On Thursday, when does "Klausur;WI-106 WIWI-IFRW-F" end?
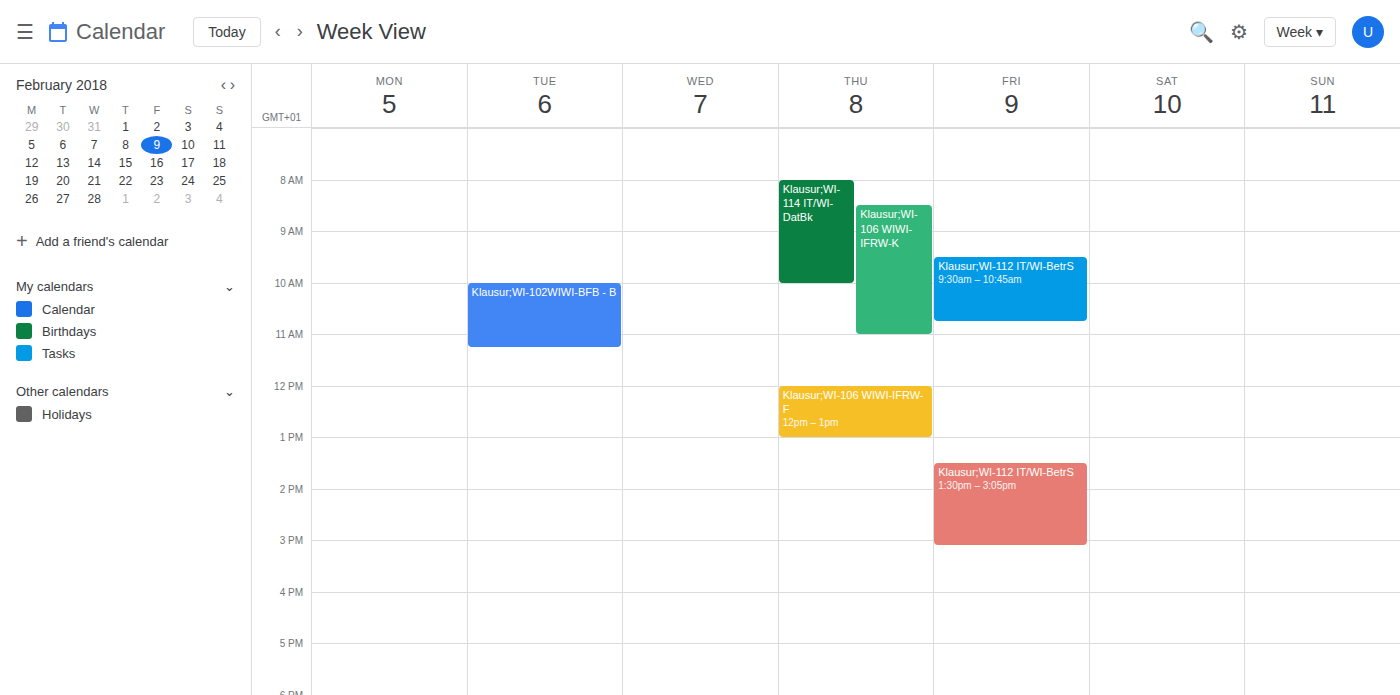
1:00 PM